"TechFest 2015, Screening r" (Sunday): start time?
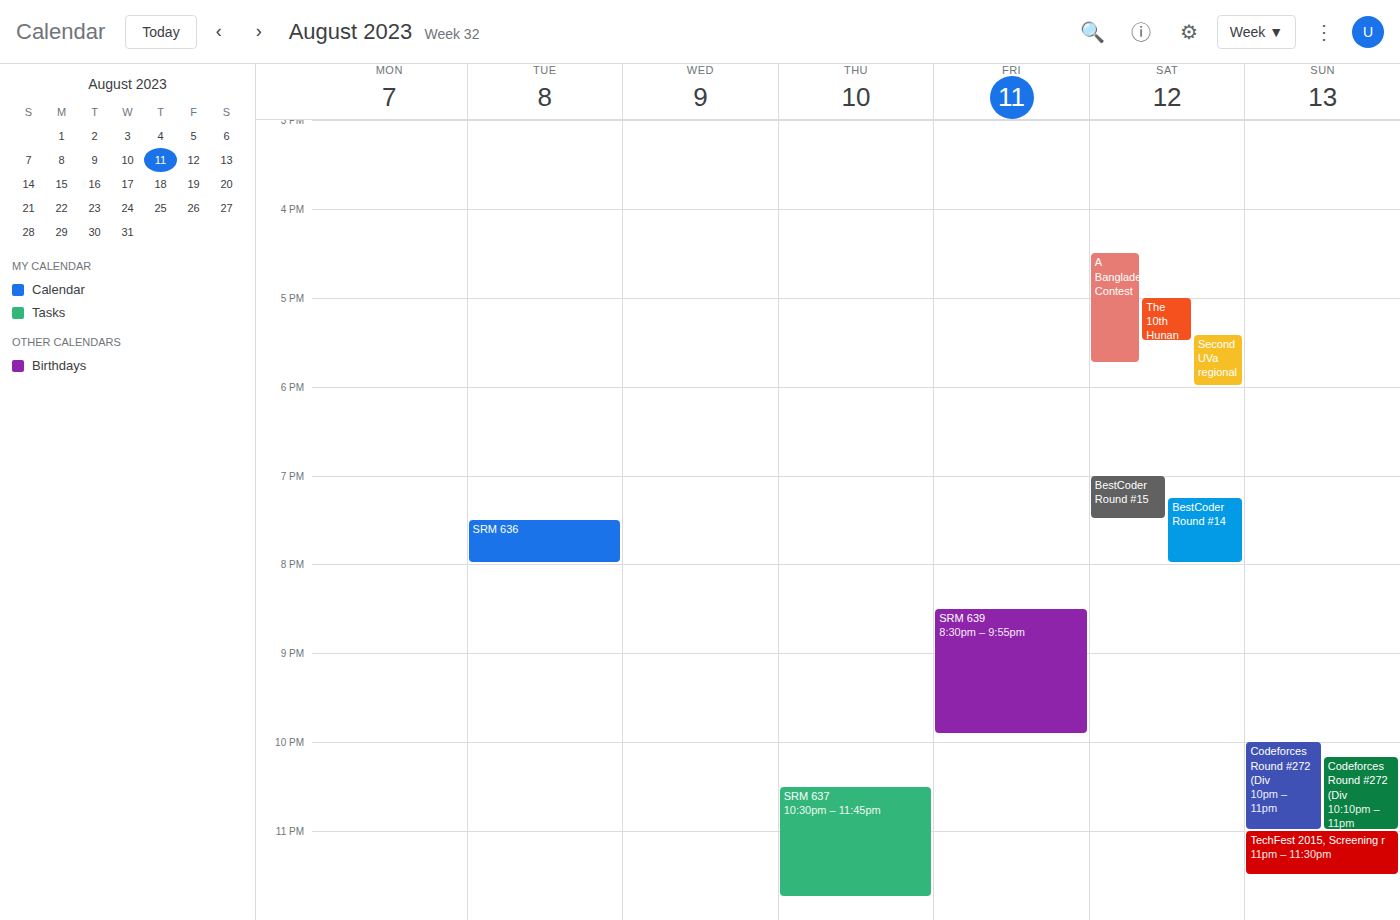
23:00